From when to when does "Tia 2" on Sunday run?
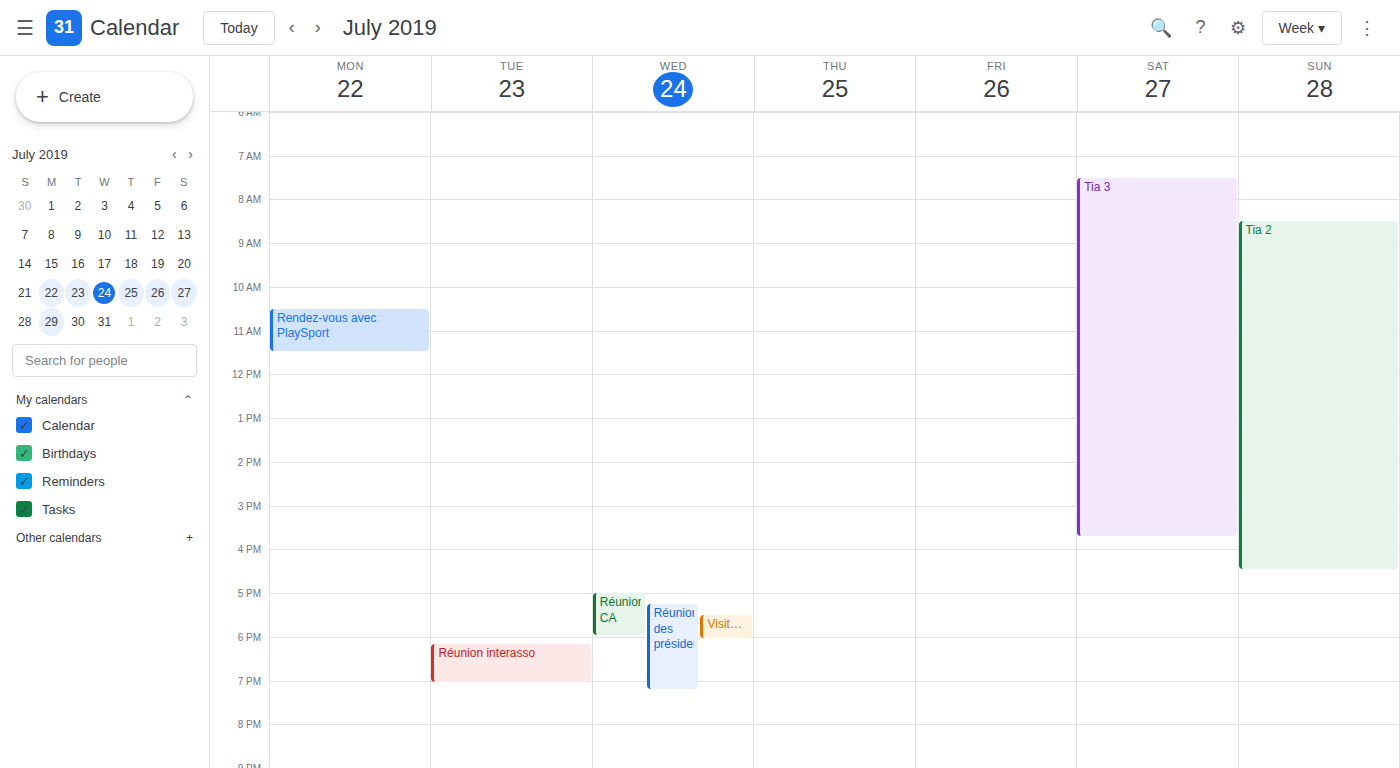
8:30 AM to 4:30 PM